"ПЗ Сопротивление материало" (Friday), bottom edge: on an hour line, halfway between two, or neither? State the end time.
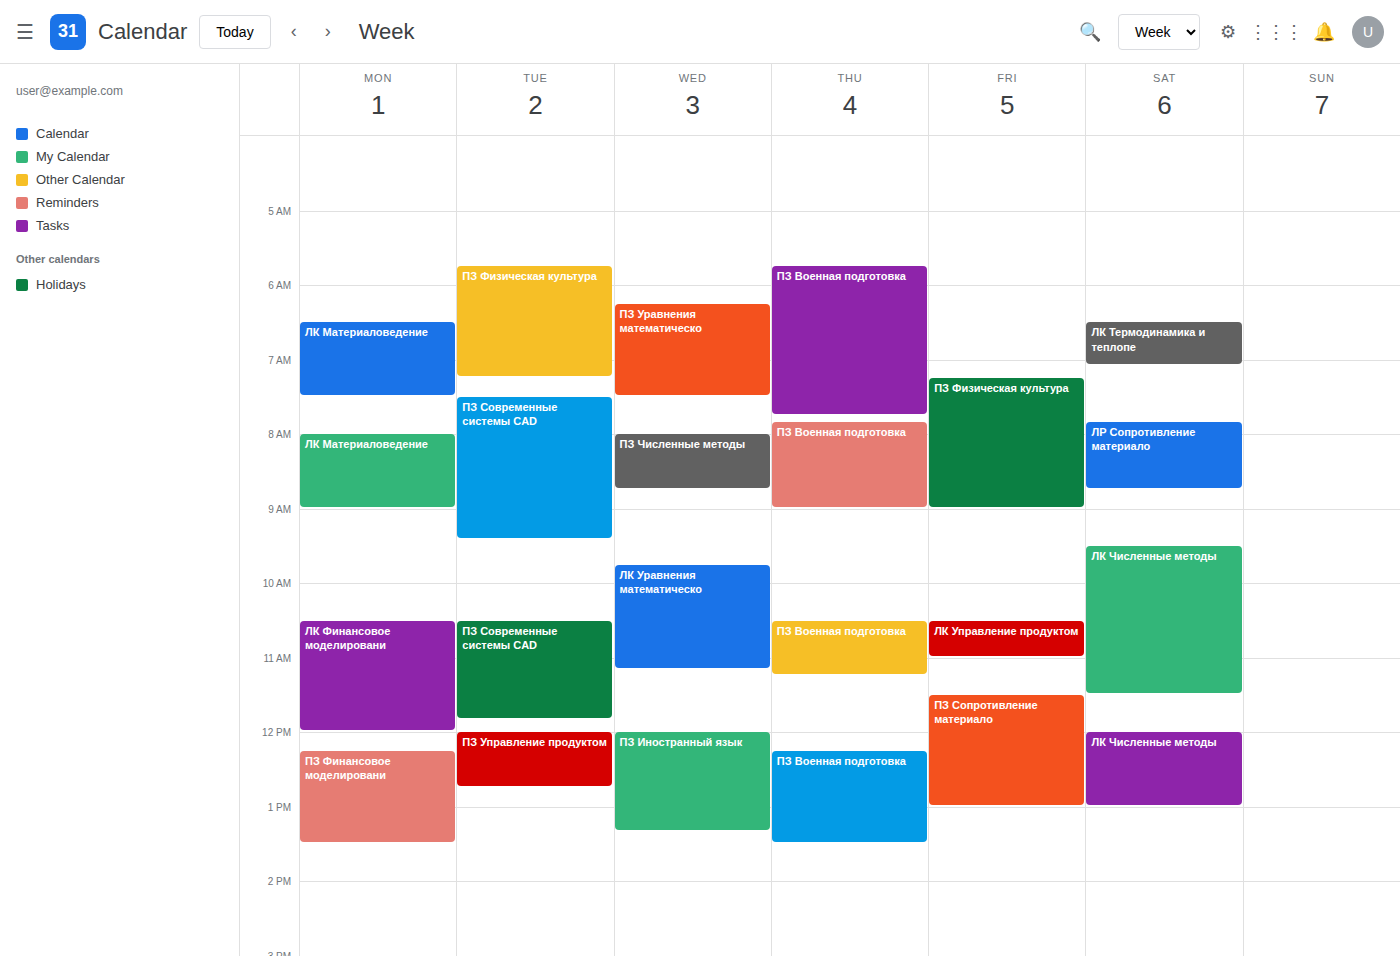
13:00 -- exactly on the 13:00 line.